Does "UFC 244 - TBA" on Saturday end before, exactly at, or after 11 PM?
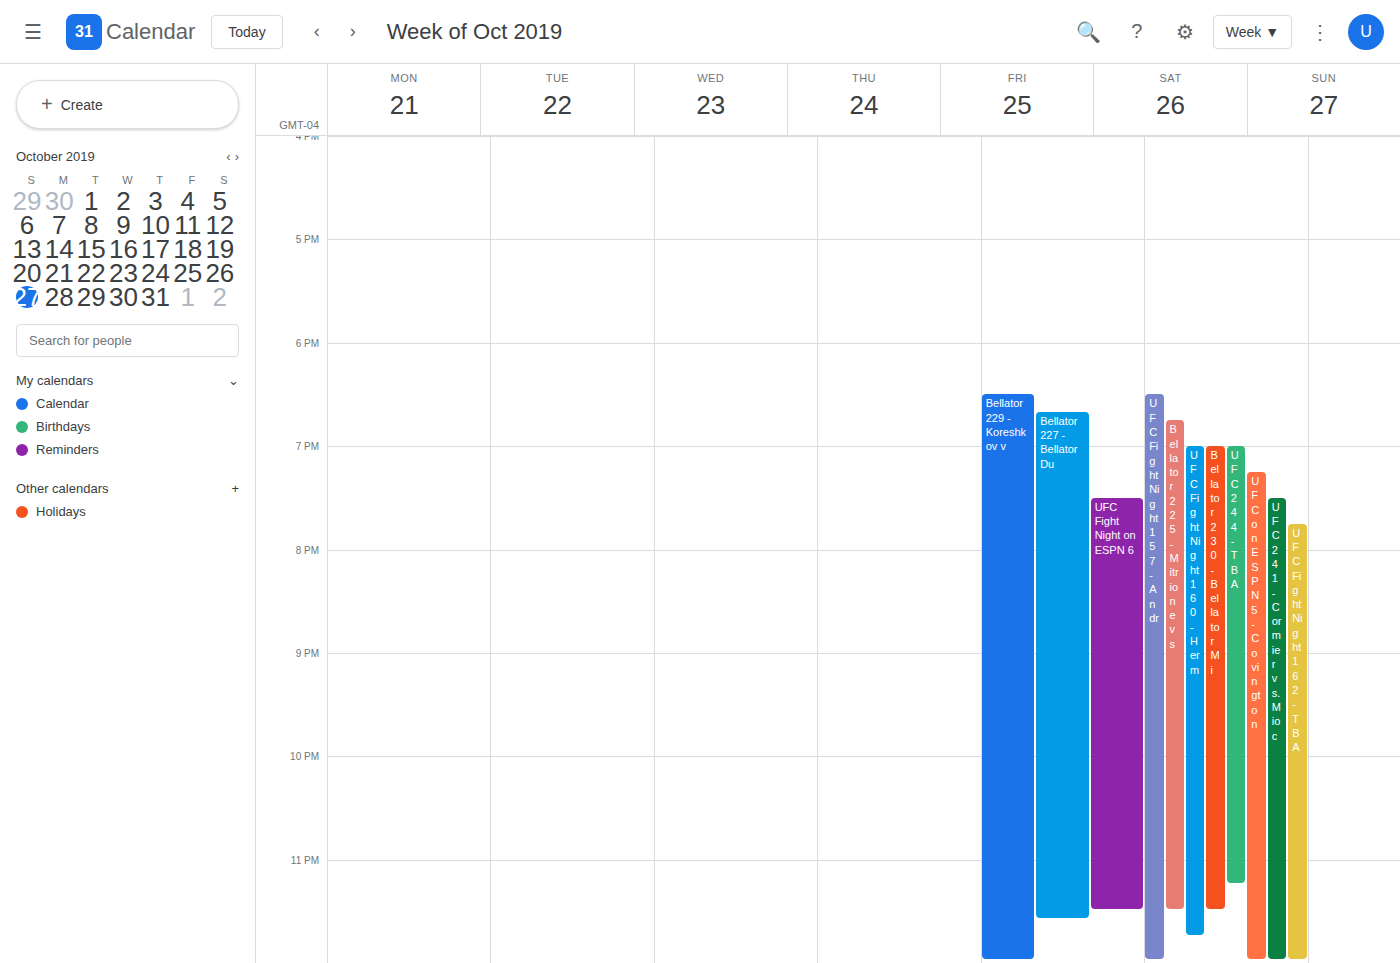
11:15 PM -- after 11 PM, 15 minutes below the 11 PM line.